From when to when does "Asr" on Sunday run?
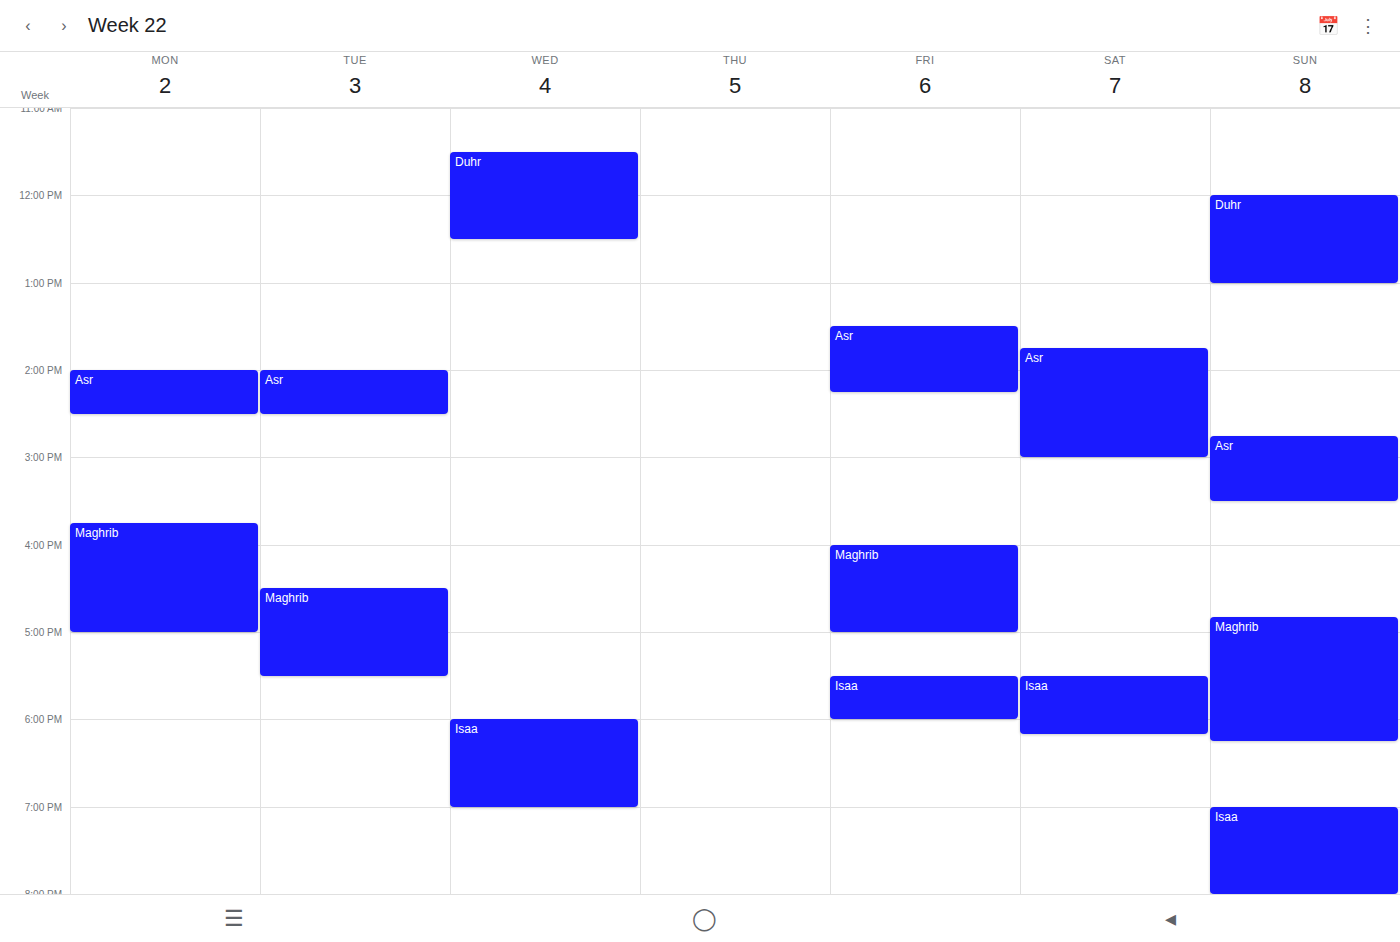
14:45 to 15:30